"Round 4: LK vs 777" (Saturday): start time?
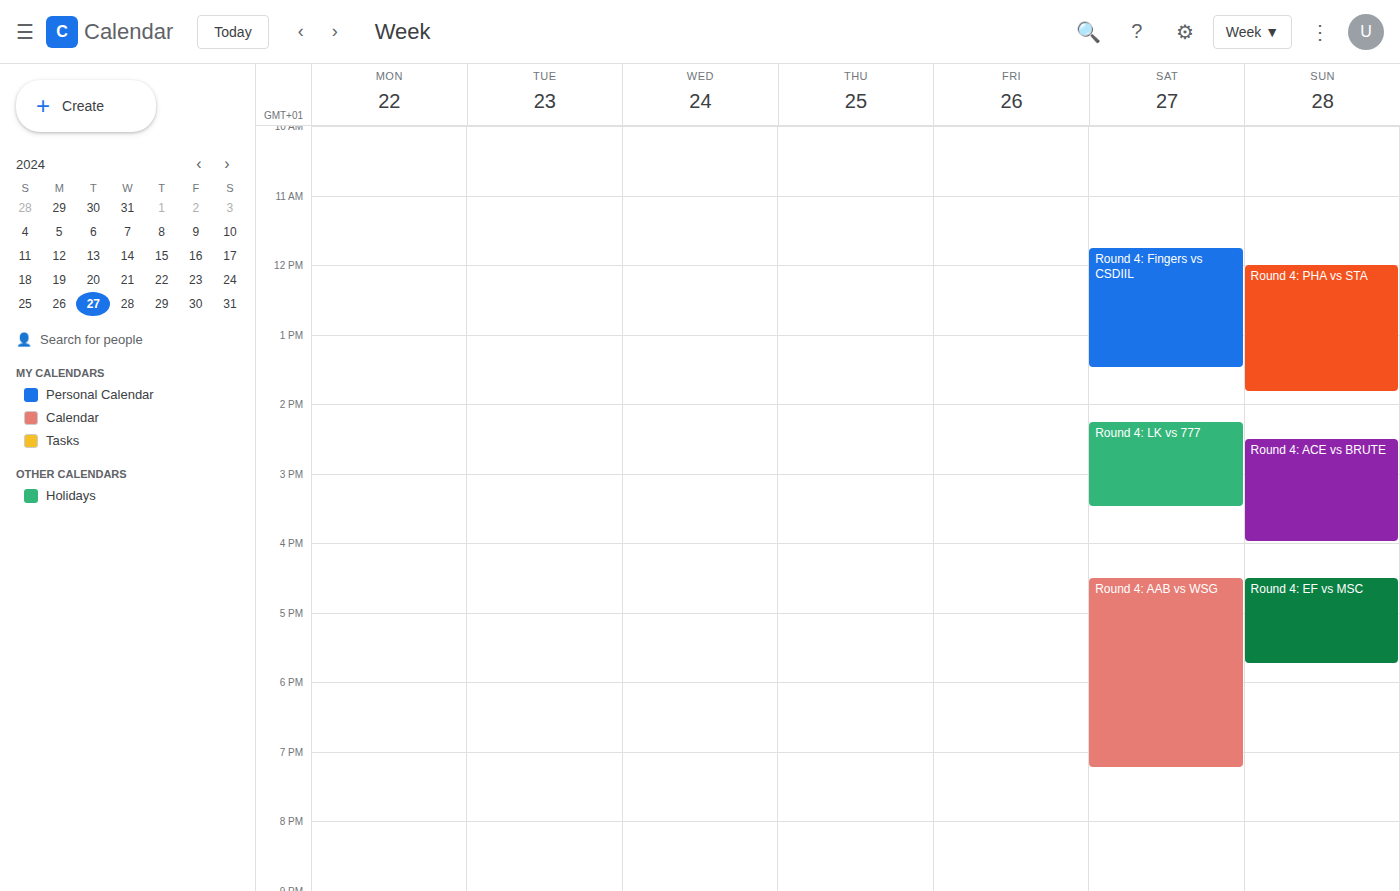
2:15 PM